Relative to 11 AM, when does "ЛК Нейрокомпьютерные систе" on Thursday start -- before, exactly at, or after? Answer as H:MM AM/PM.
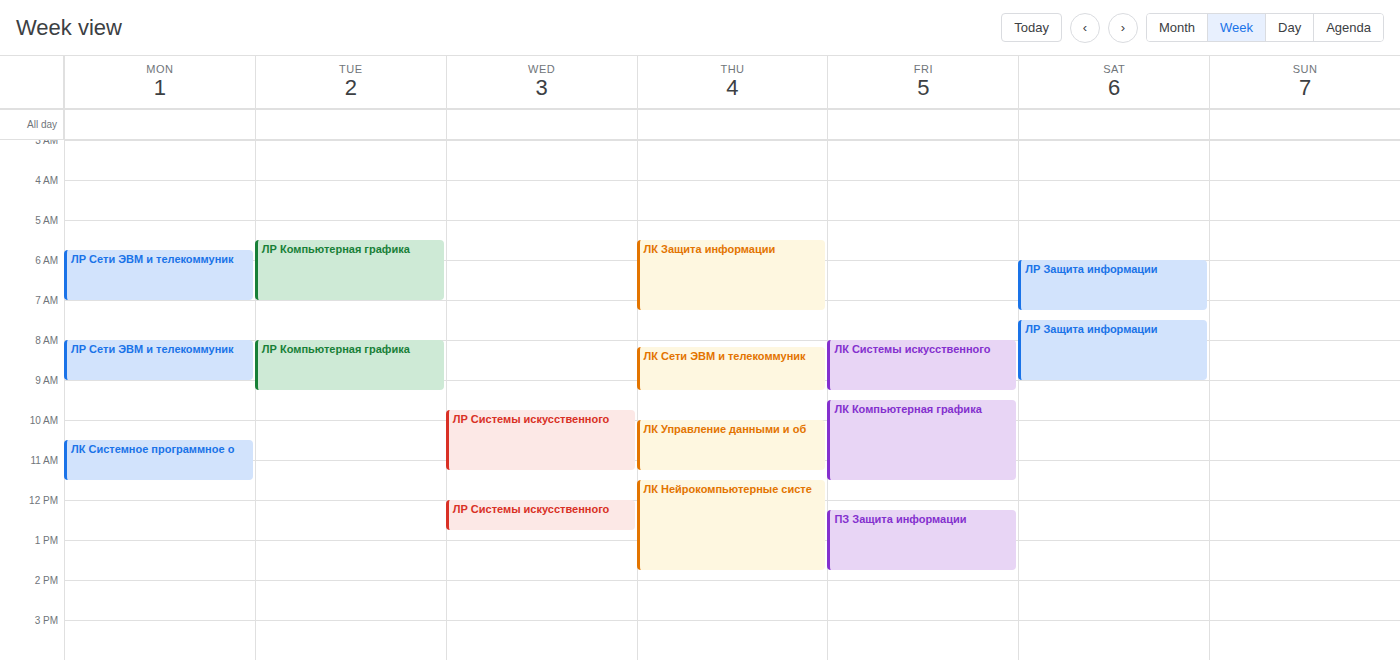
11:30 AM -- after 11 AM, 30 minutes below the 11 AM line.